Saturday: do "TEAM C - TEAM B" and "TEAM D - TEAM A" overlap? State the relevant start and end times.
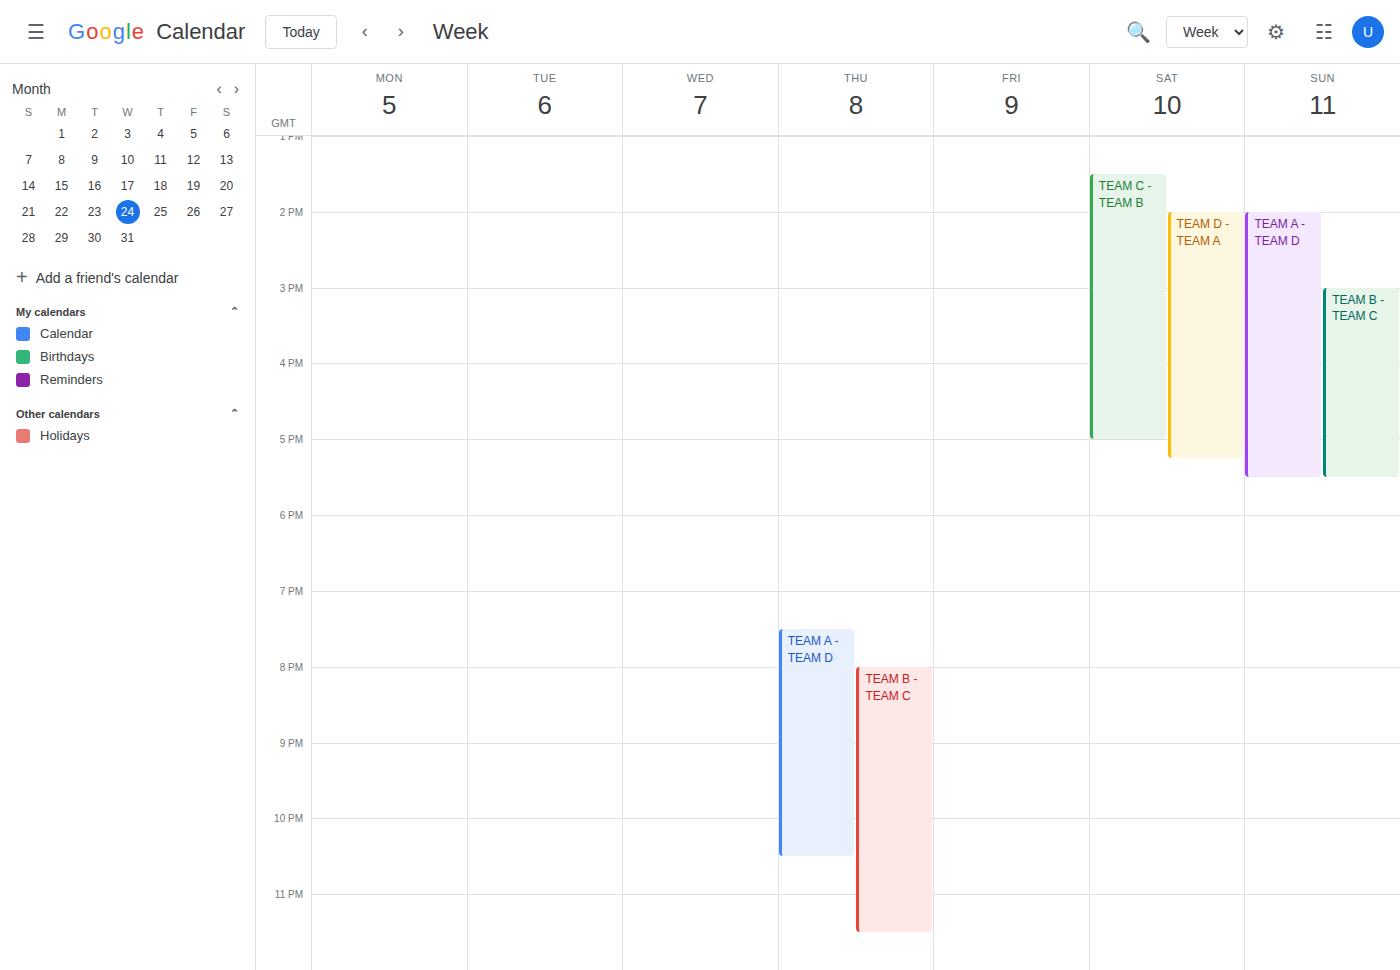
"TEAM D - TEAM A" starts at 2:00 PM, before "TEAM C - TEAM B" ends at 5:00 PM -- they overlap.